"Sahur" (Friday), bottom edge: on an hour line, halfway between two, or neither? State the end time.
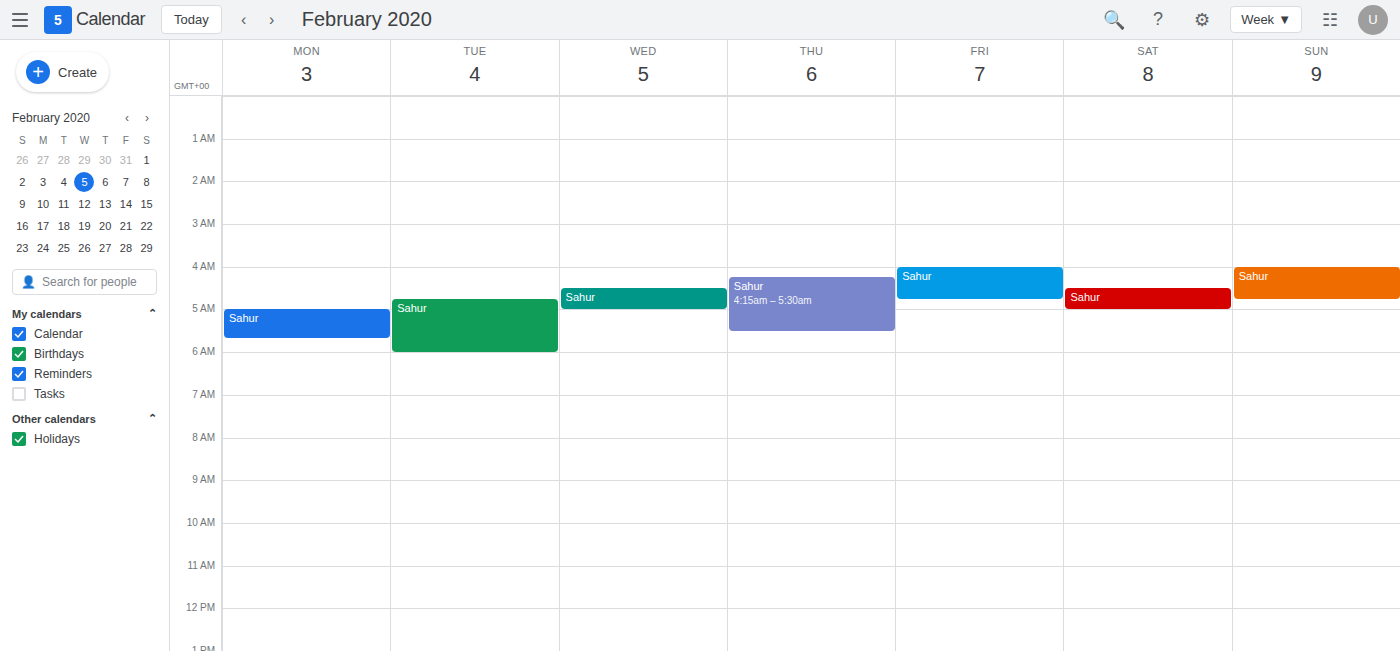
4:45 AM -- neither: three quarters of the way from the 4 AM line to the 5 AM line.